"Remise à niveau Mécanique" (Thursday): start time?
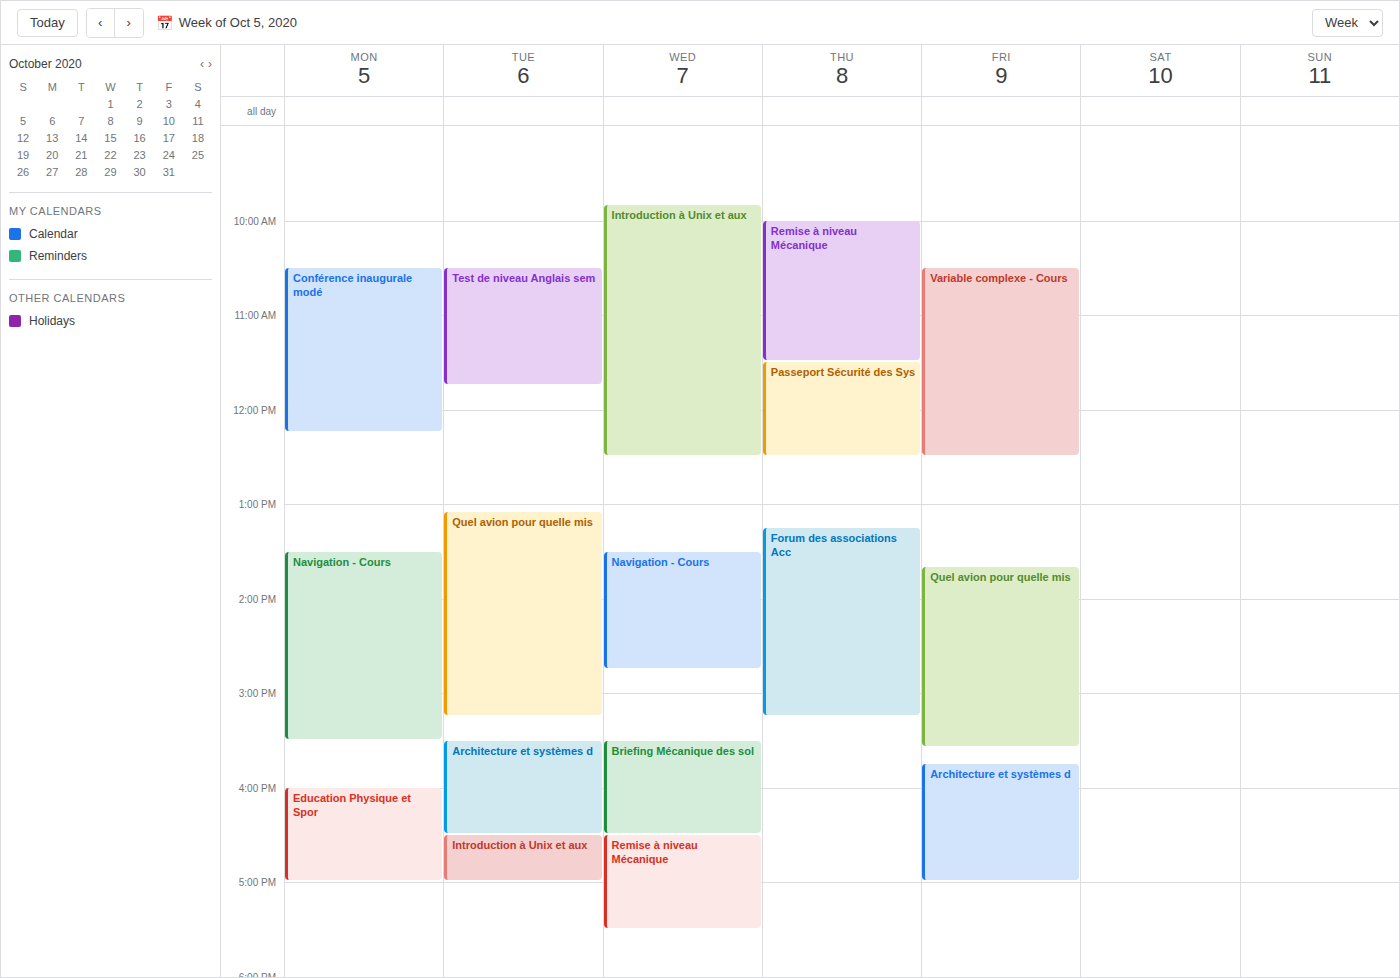
10:00 AM